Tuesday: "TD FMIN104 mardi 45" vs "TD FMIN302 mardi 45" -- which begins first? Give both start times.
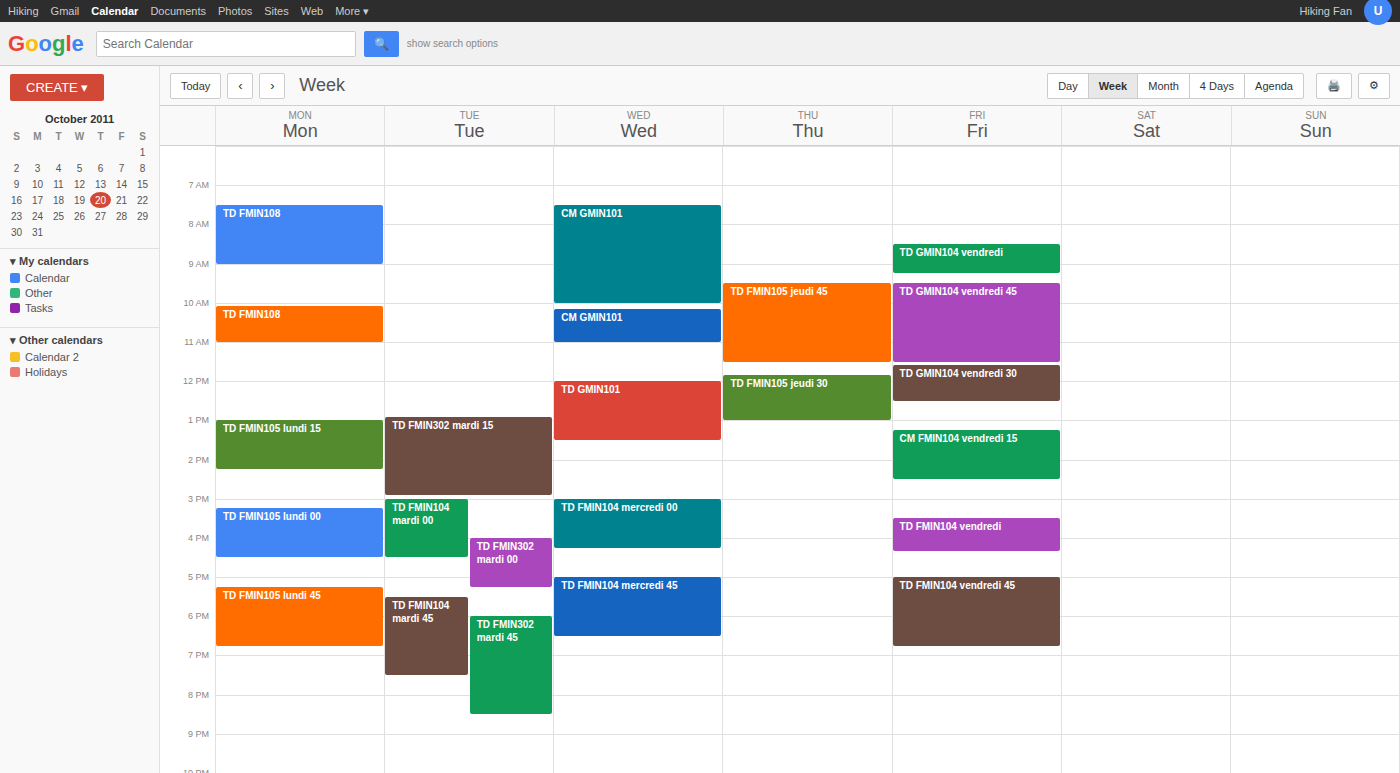
"TD FMIN104 mardi 45" 5:30 PM; "TD FMIN302 mardi 45" 6:00 PM.